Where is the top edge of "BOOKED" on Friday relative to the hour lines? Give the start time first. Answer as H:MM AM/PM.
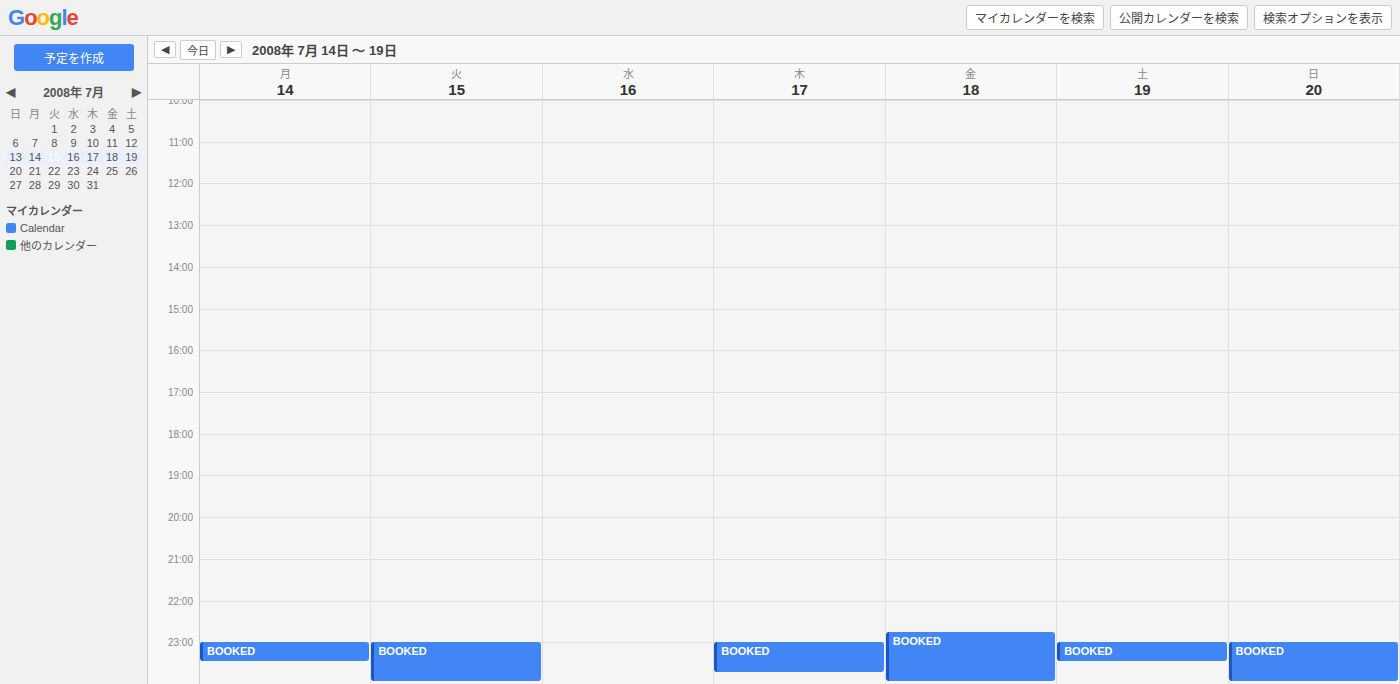
10:45 PM -- neither: three quarters of the way from the 10 PM line to the 11 PM line.